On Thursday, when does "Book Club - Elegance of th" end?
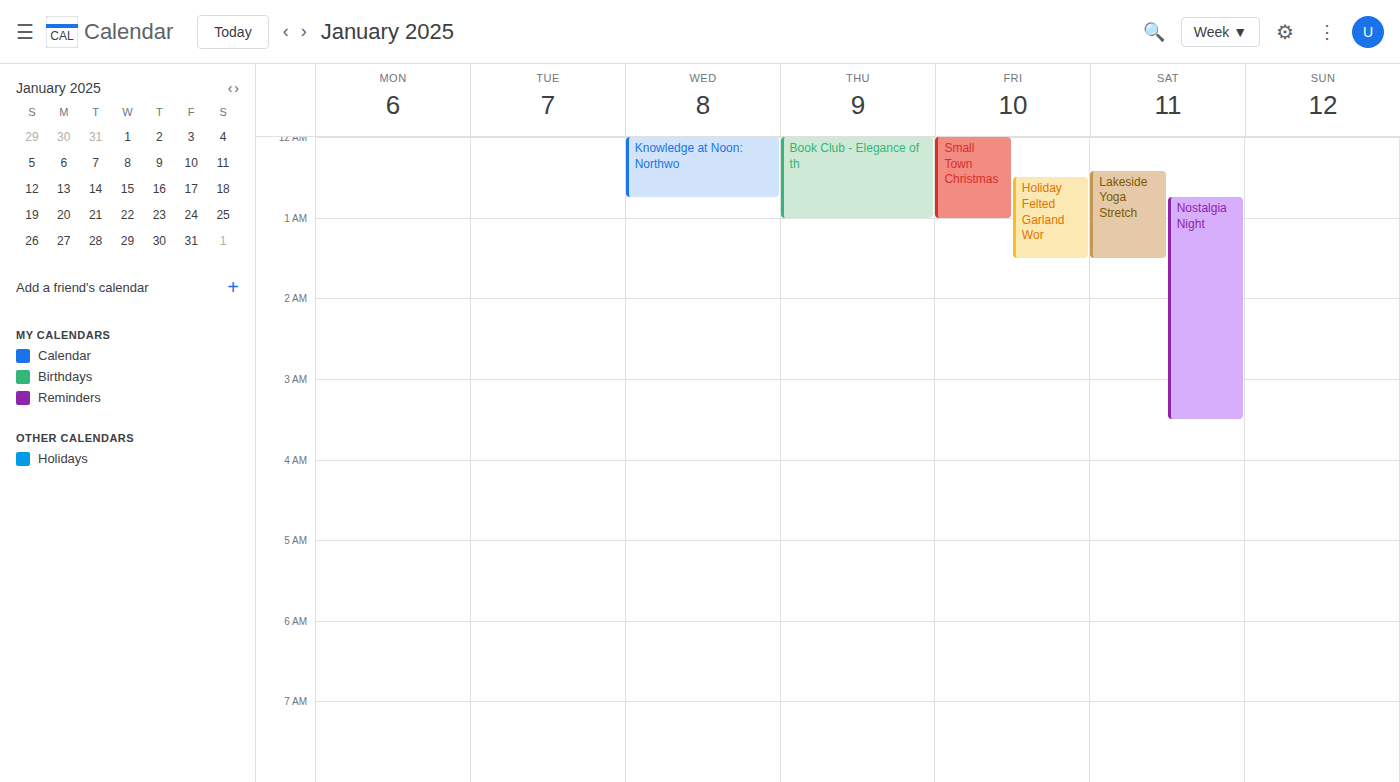
01:00